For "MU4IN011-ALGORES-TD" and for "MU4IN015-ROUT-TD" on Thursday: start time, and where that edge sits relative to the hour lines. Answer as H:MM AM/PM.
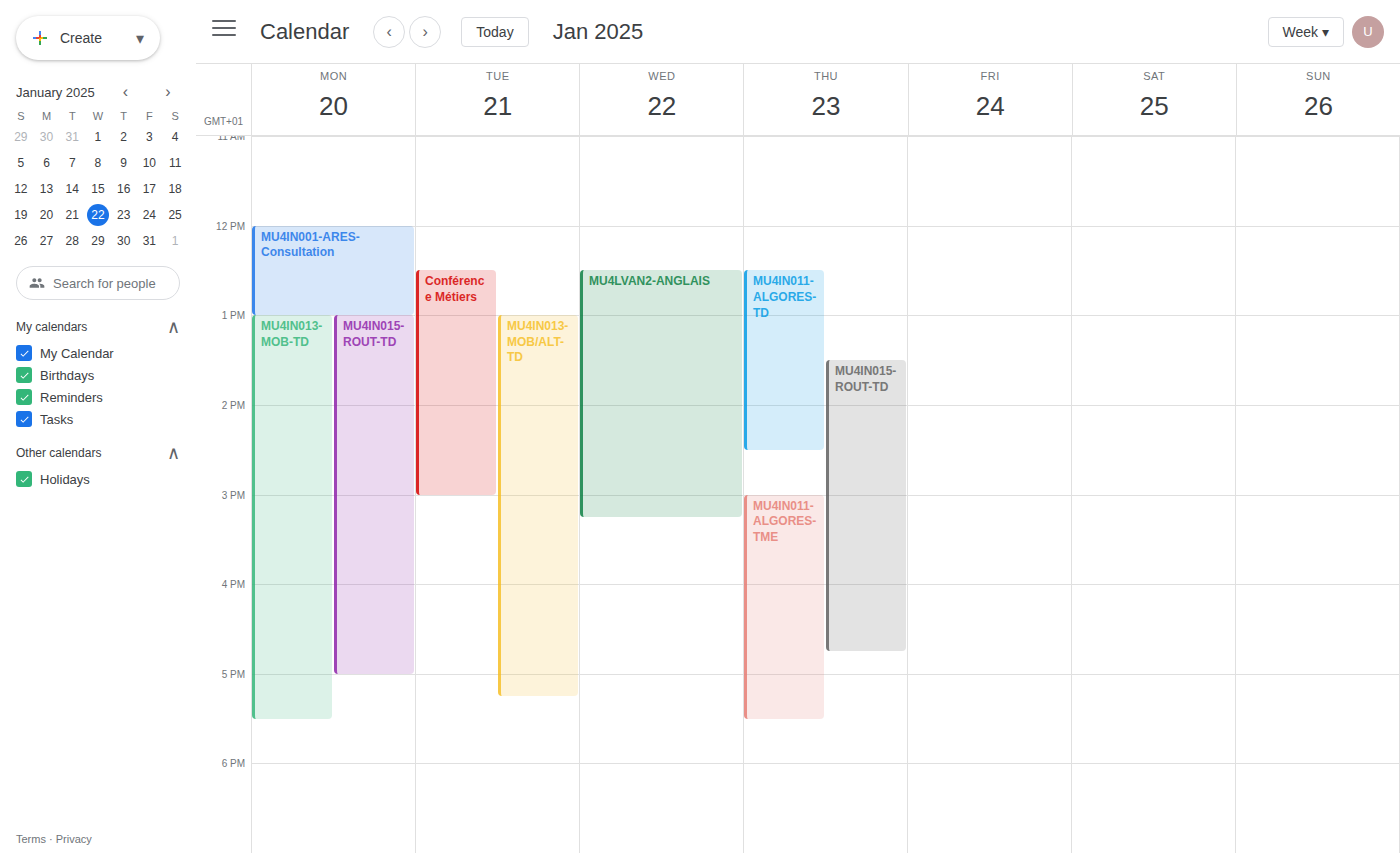
"MU4IN011-ALGORES-TD": 12:30 PM, halfway between the 12 PM and 1 PM lines. "MU4IN015-ROUT-TD": 1:30 PM, halfway between the 1 PM and 2 PM lines.